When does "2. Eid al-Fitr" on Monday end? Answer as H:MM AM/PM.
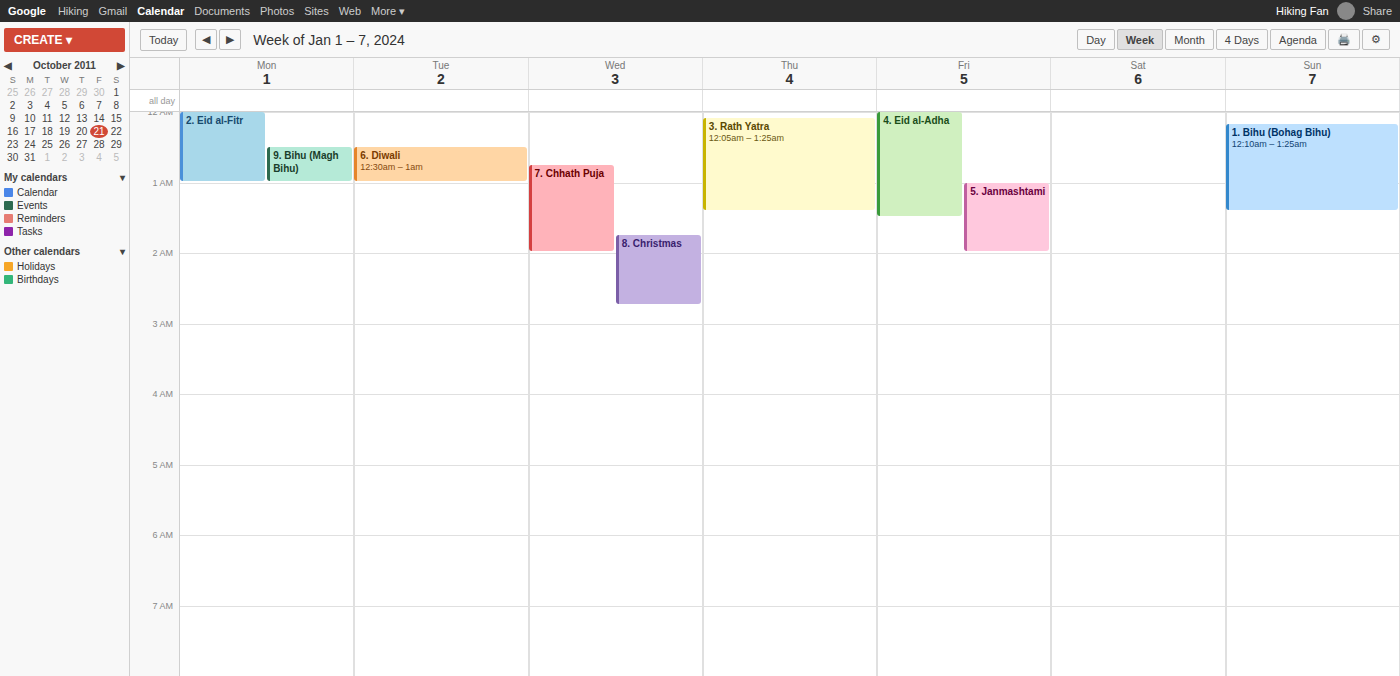
1:00 AM